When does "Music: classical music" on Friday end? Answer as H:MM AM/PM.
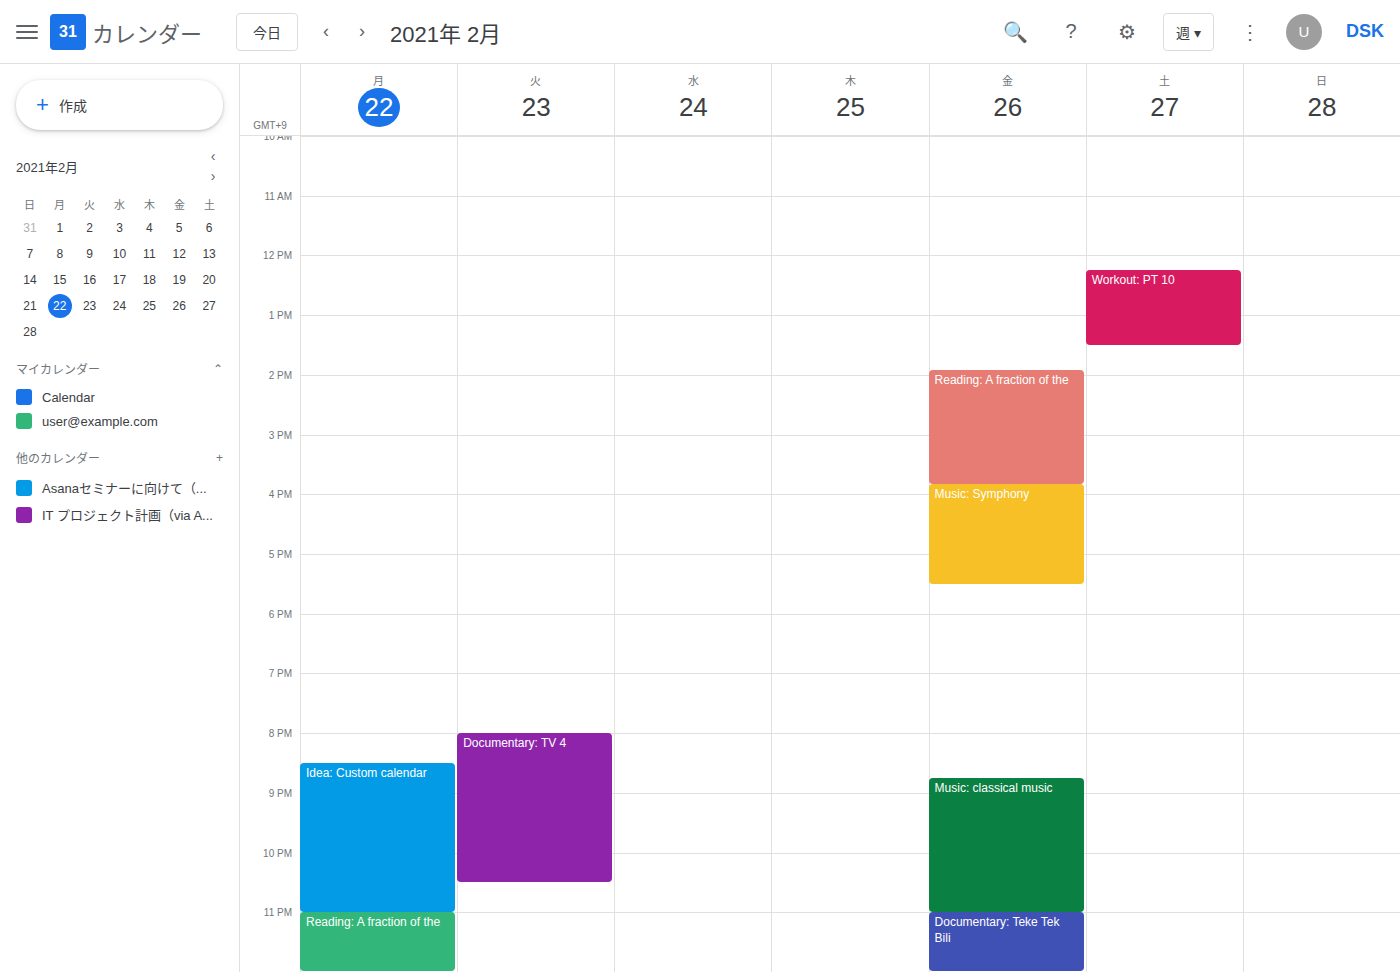
11:00 PM